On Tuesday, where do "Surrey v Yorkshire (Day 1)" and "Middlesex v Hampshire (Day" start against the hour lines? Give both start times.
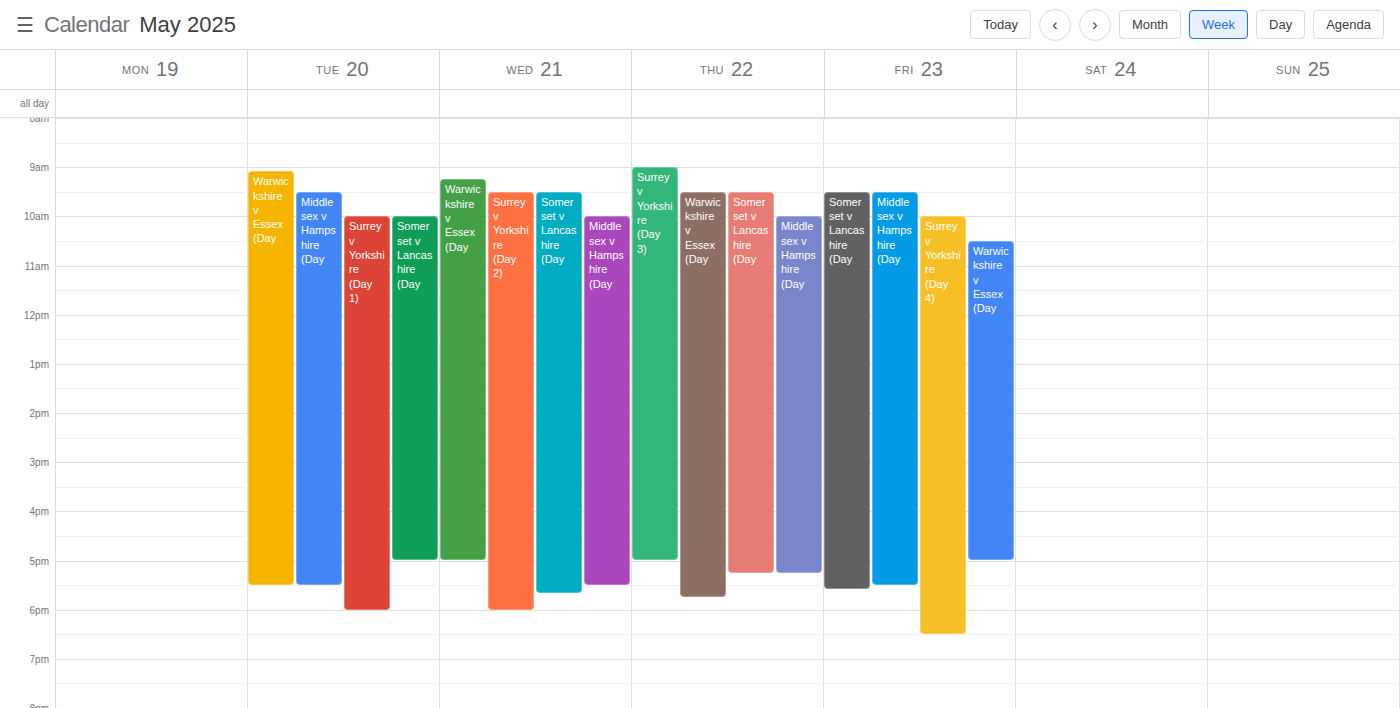
"Surrey v Yorkshire (Day 1)": 10:00 AM, exactly on the 10 AM line. "Middlesex v Hampshire (Day": 9:30 AM, halfway between the 9 AM and 10 AM lines.